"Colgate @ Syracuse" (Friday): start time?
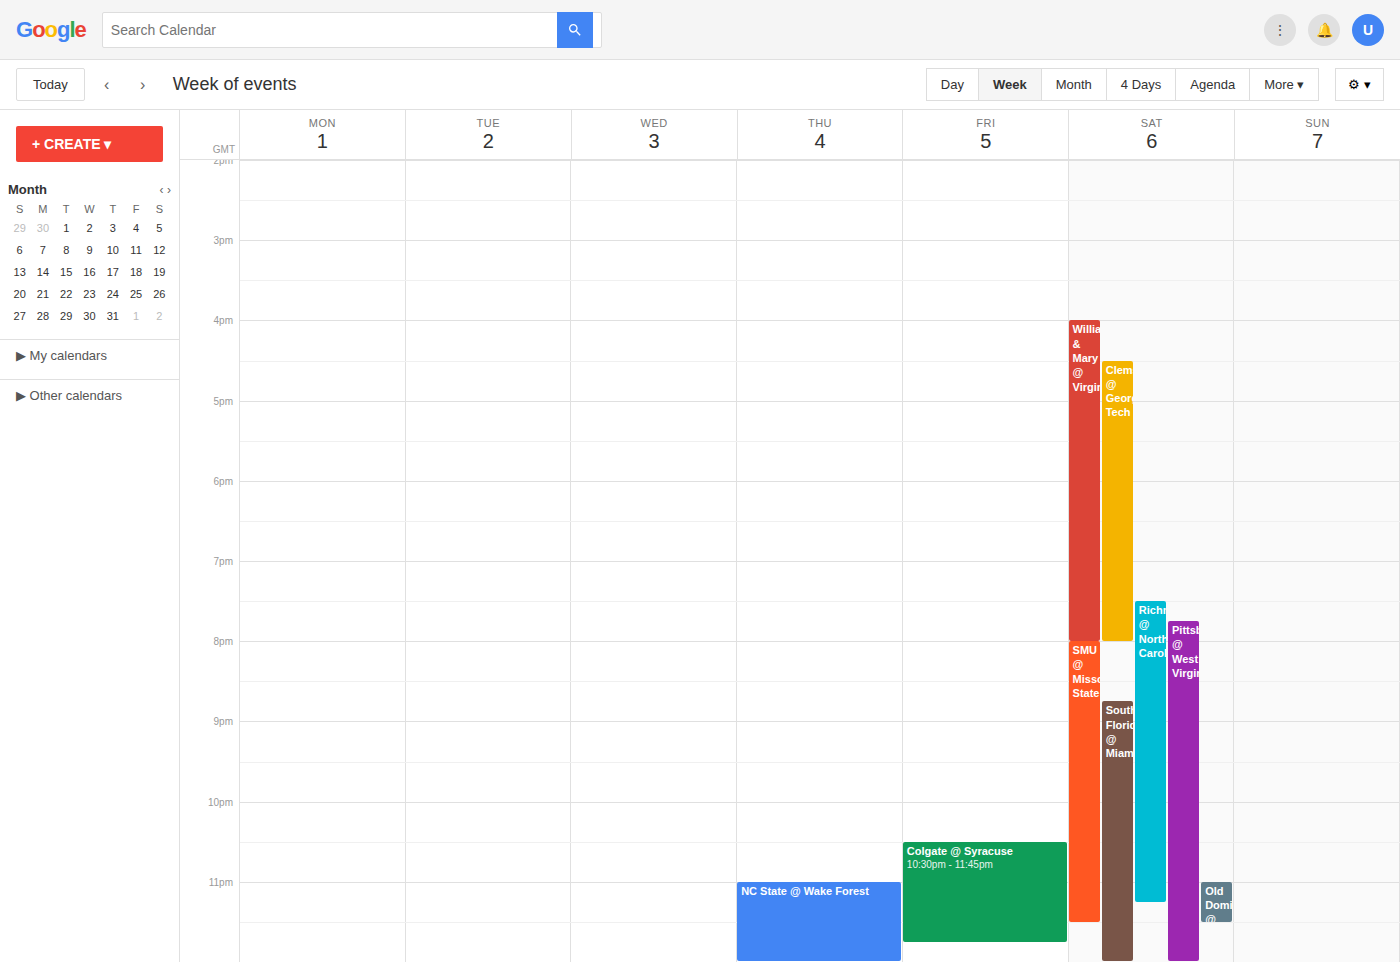
10:30 PM